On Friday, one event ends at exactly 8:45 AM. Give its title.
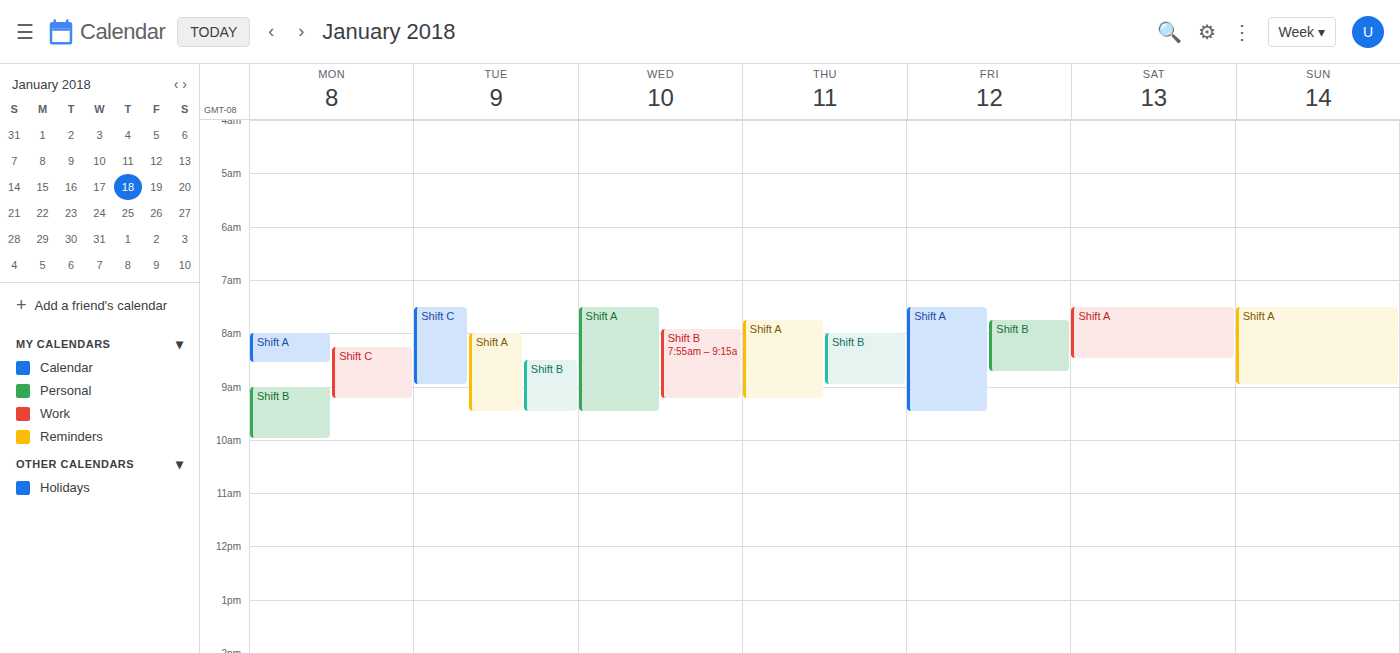
"Shift B"